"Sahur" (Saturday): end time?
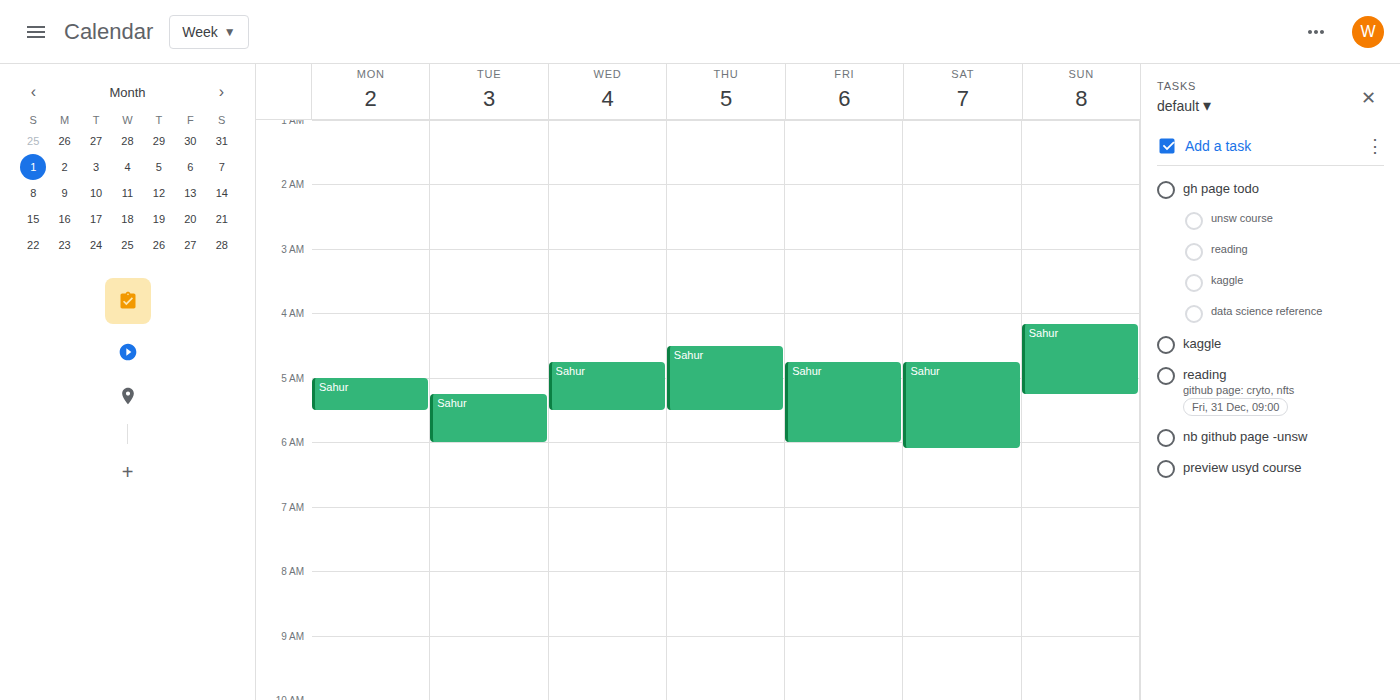
6:05 AM